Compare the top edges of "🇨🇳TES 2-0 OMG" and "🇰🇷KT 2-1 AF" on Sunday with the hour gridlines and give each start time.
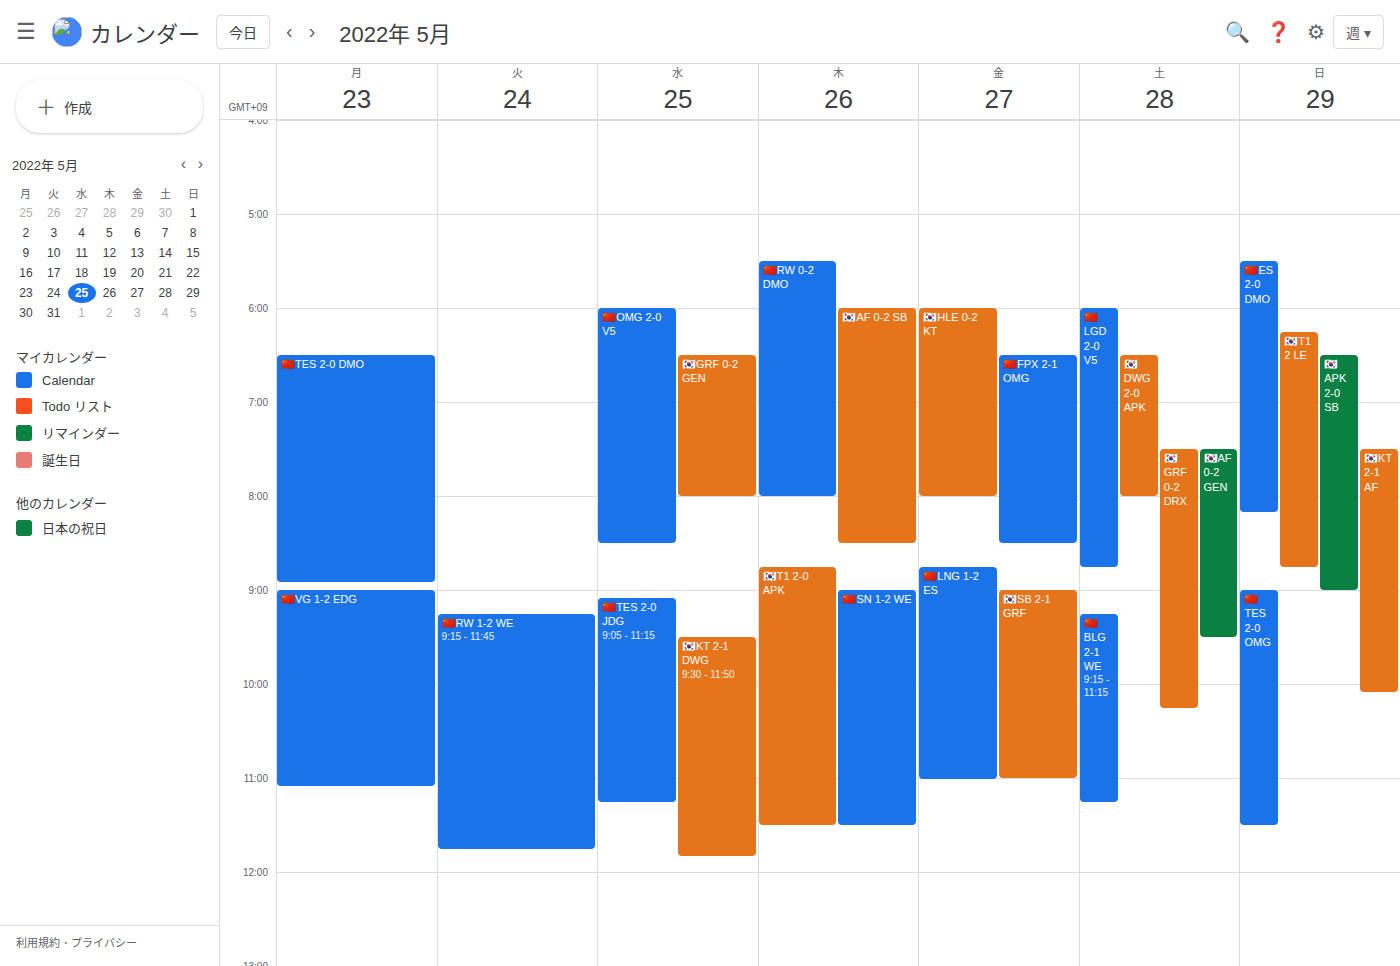
"🇨🇳TES 2-0 OMG": 9:00 AM, exactly on the 9 AM line. "🇰🇷KT 2-1 AF": 7:30 AM, halfway between the 7 AM and 8 AM lines.